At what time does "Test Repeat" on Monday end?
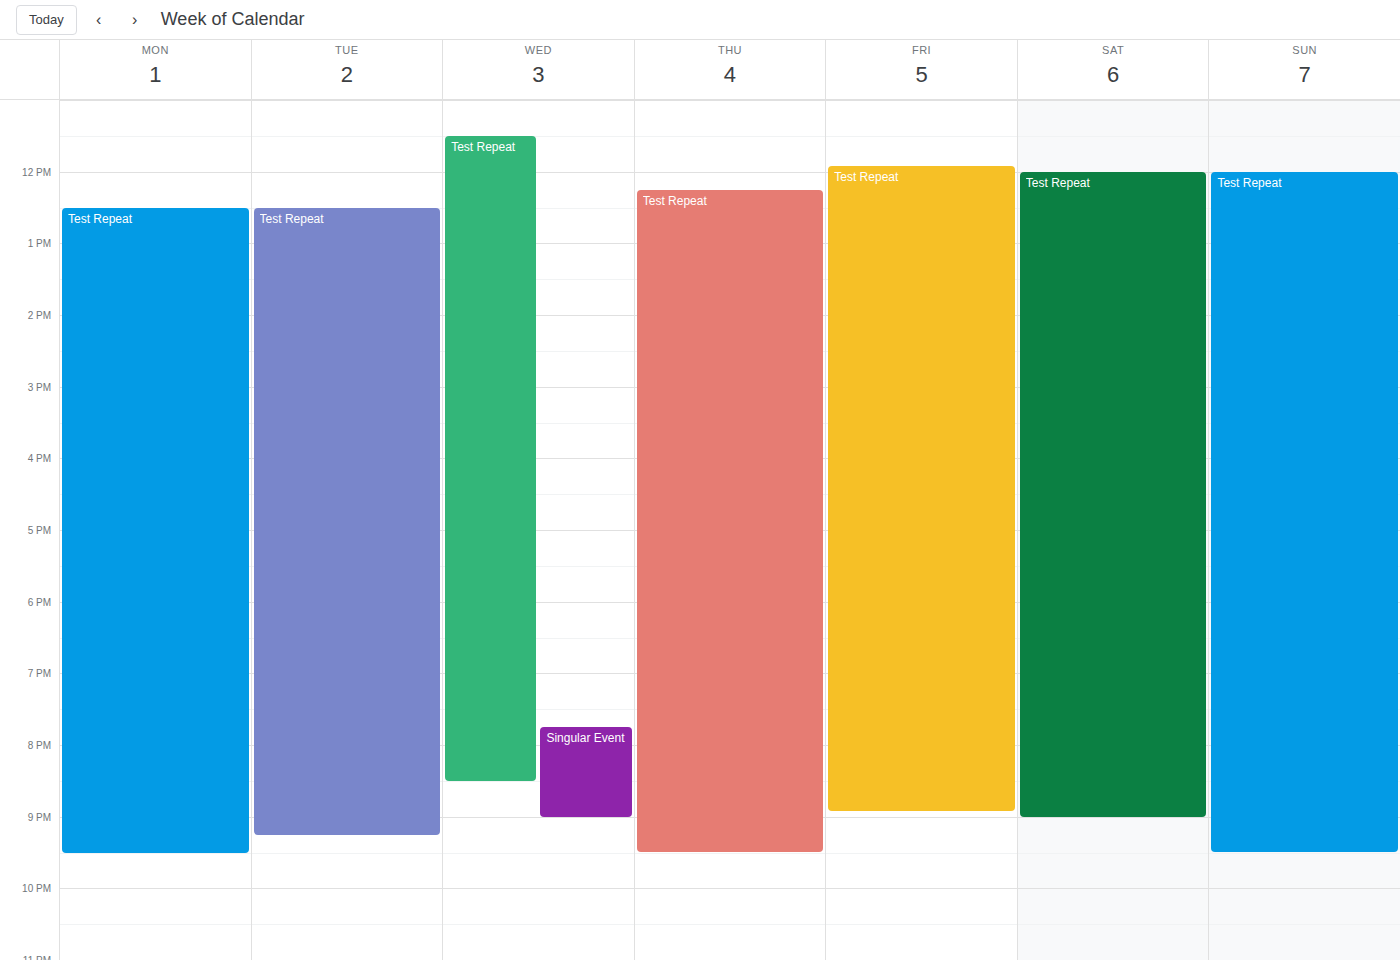
9:30 PM